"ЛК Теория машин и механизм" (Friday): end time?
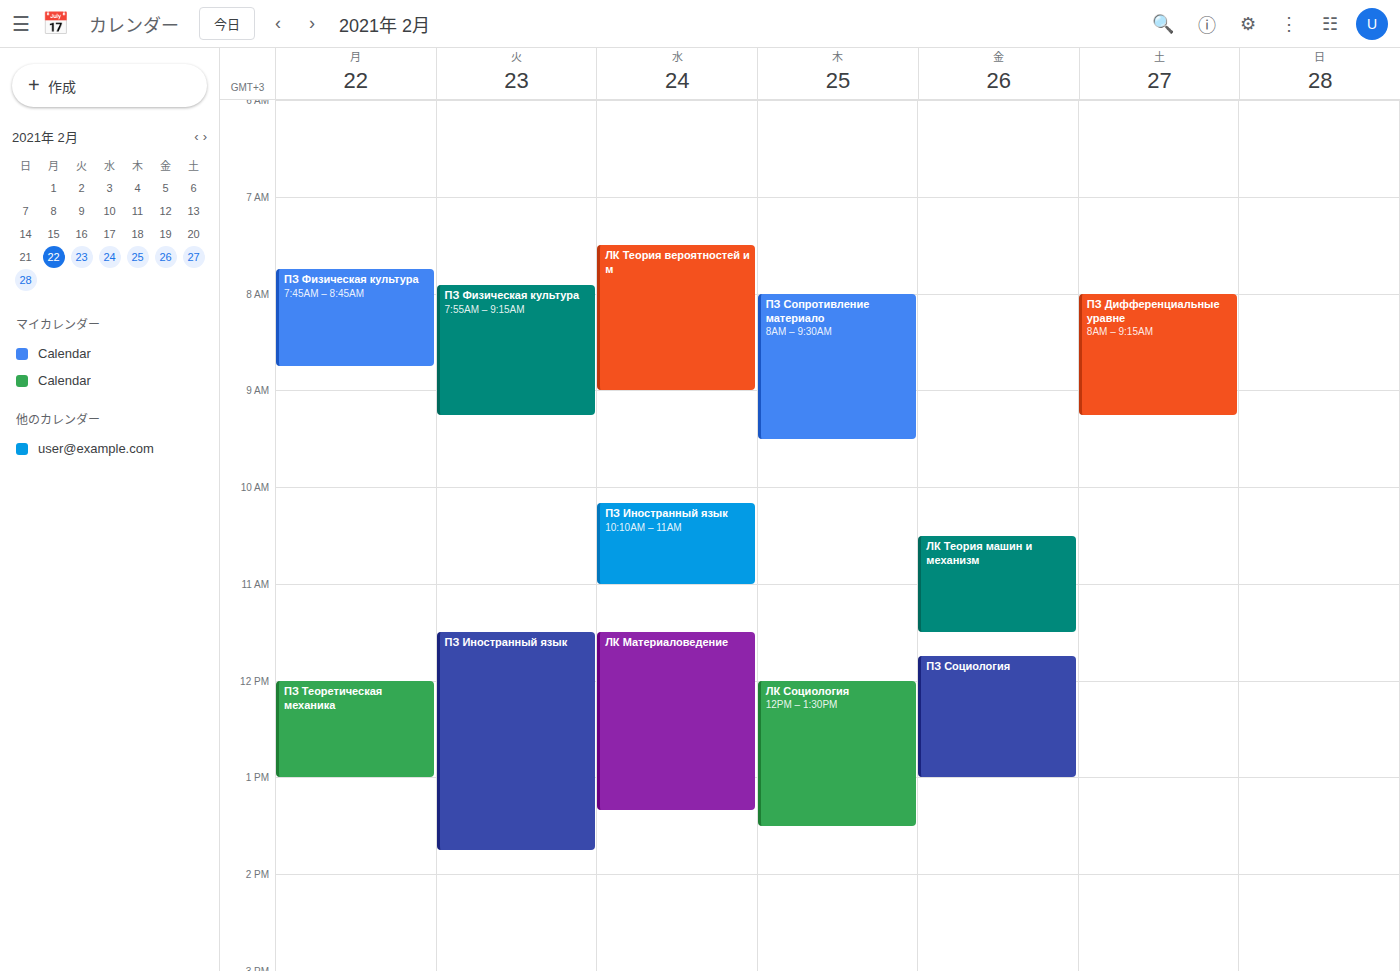
11:30 AM